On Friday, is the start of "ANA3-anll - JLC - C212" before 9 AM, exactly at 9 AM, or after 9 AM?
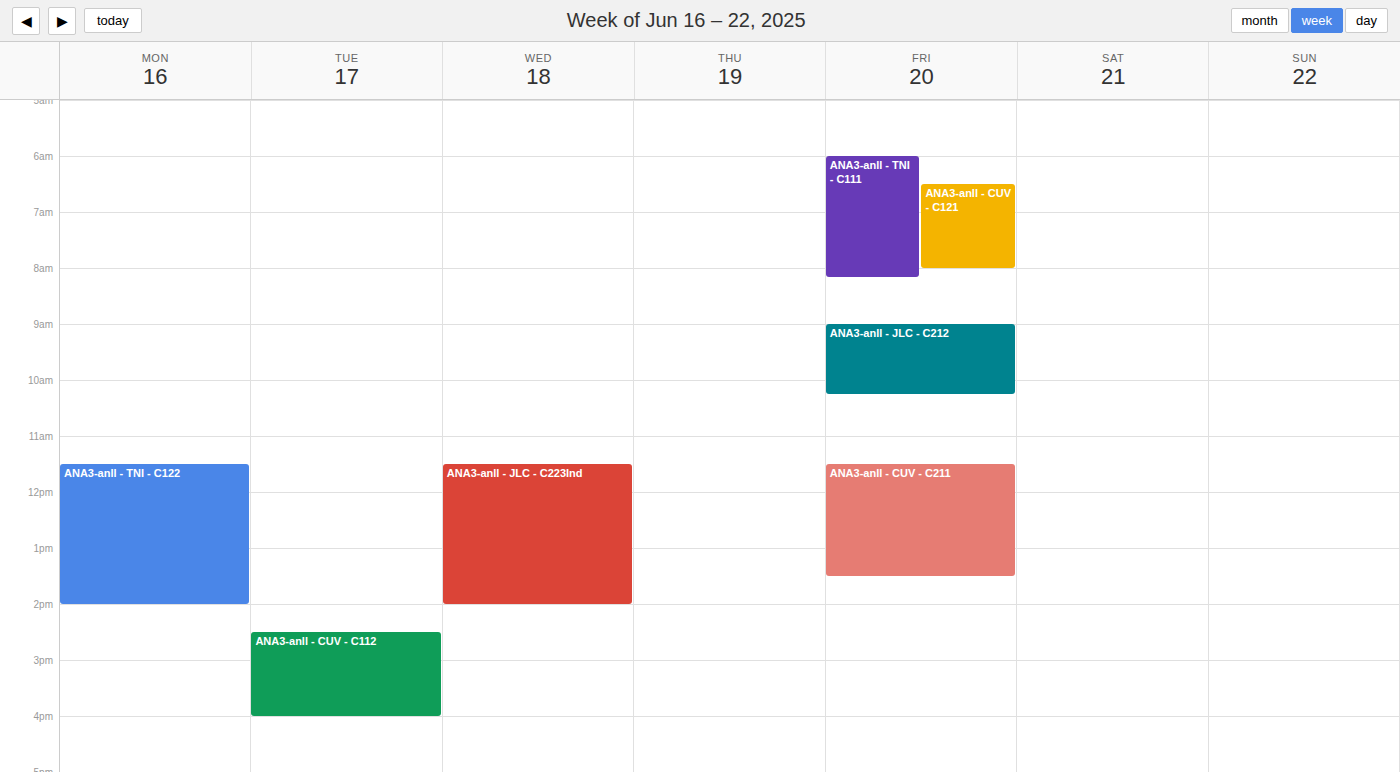
9:00 AM -- exactly at 9 AM, on the 9 AM line.